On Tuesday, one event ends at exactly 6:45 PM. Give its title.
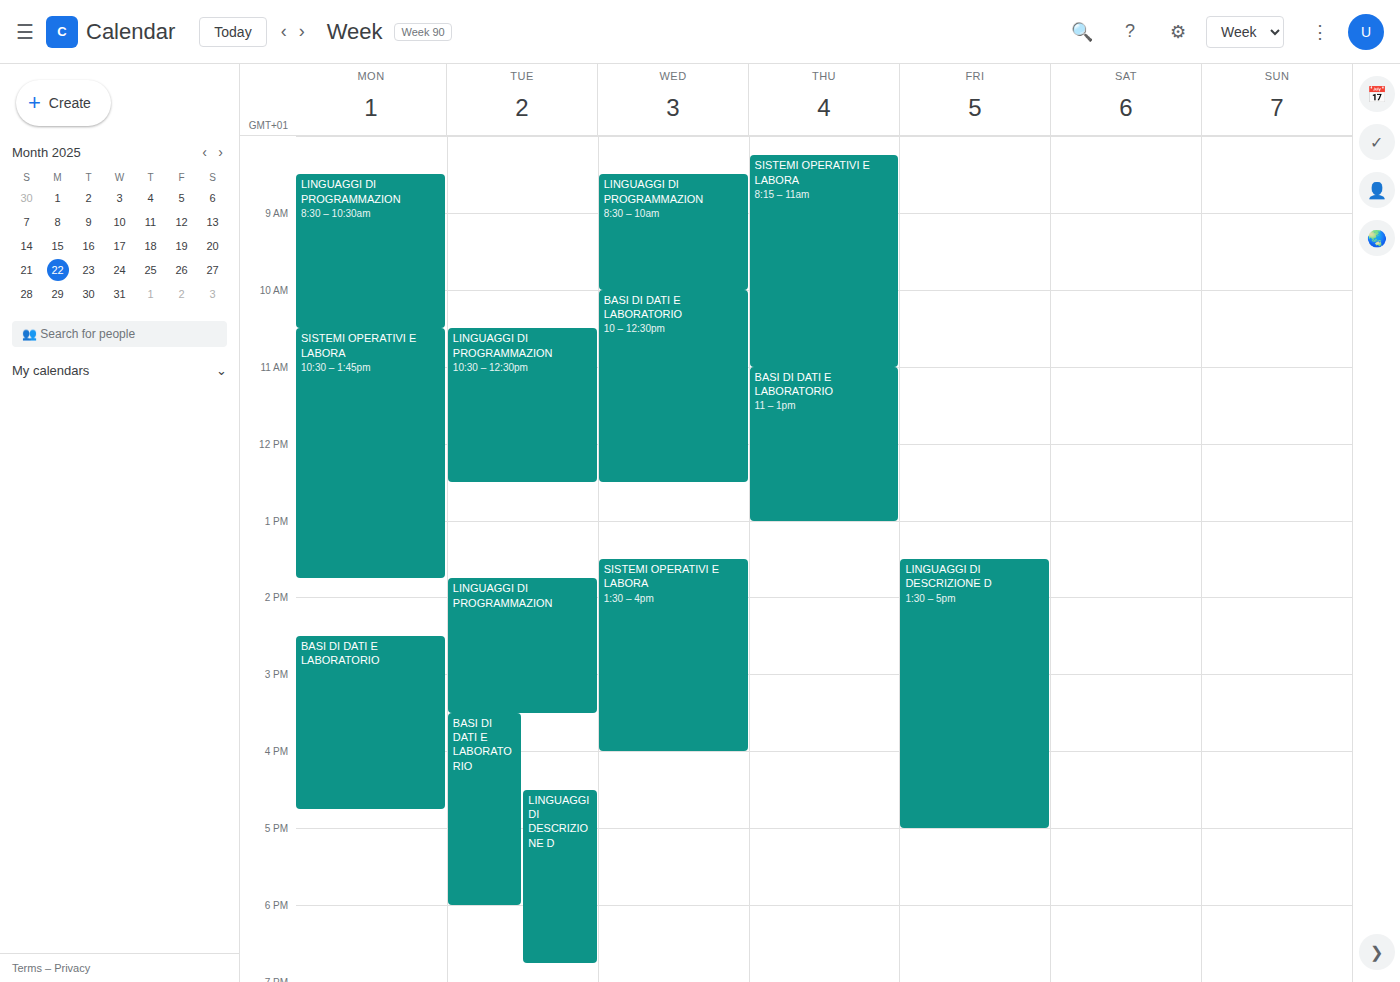
"LINGUAGGI DI DESCRIZIONE D"